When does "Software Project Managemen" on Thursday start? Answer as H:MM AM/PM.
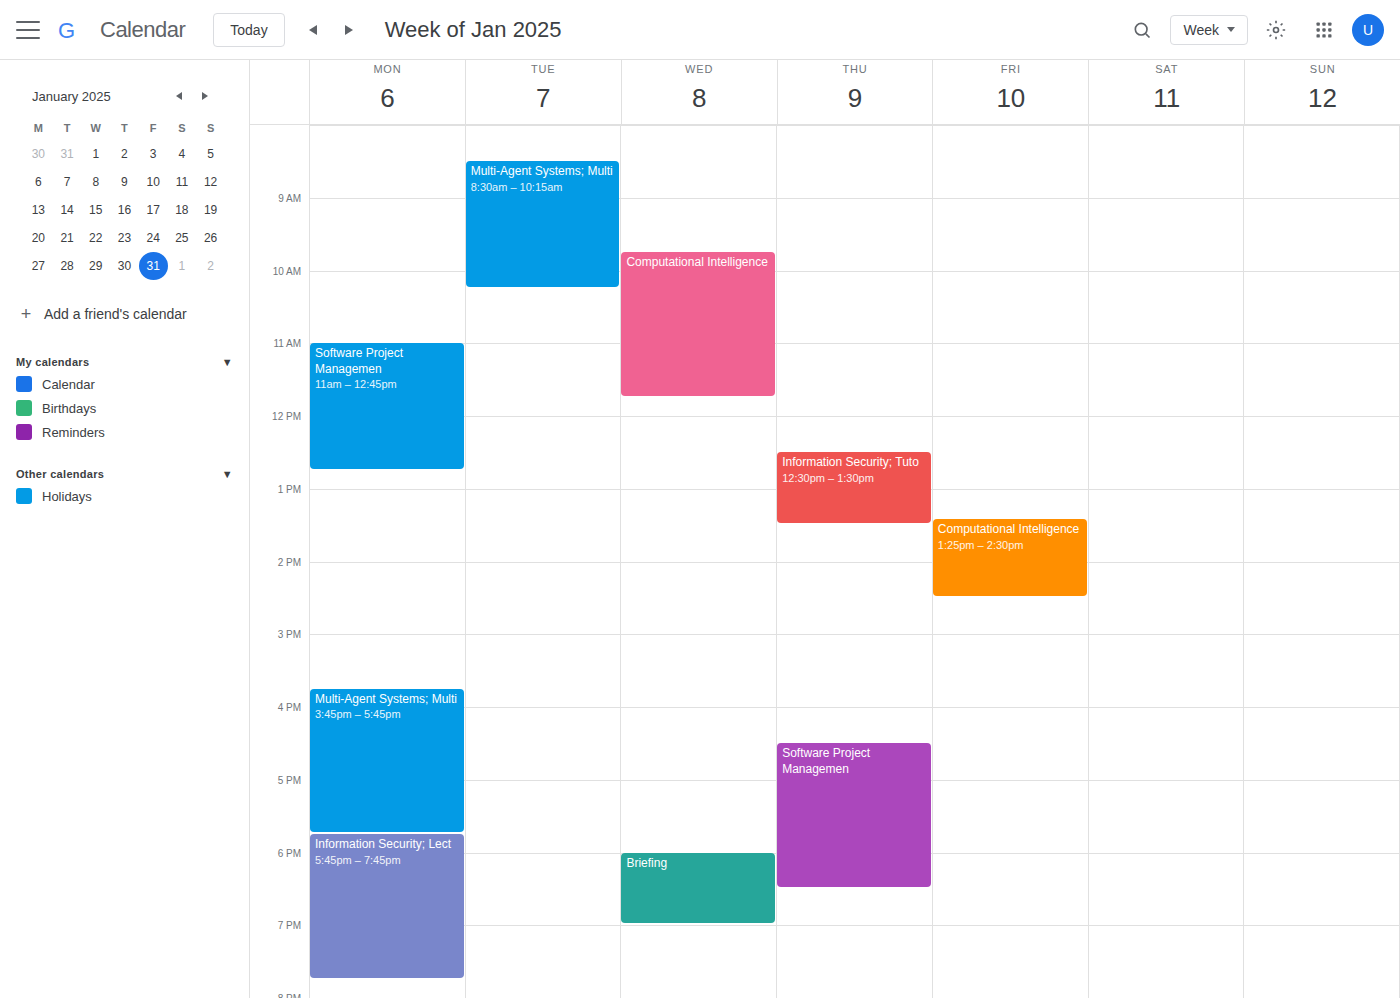
4:30 PM